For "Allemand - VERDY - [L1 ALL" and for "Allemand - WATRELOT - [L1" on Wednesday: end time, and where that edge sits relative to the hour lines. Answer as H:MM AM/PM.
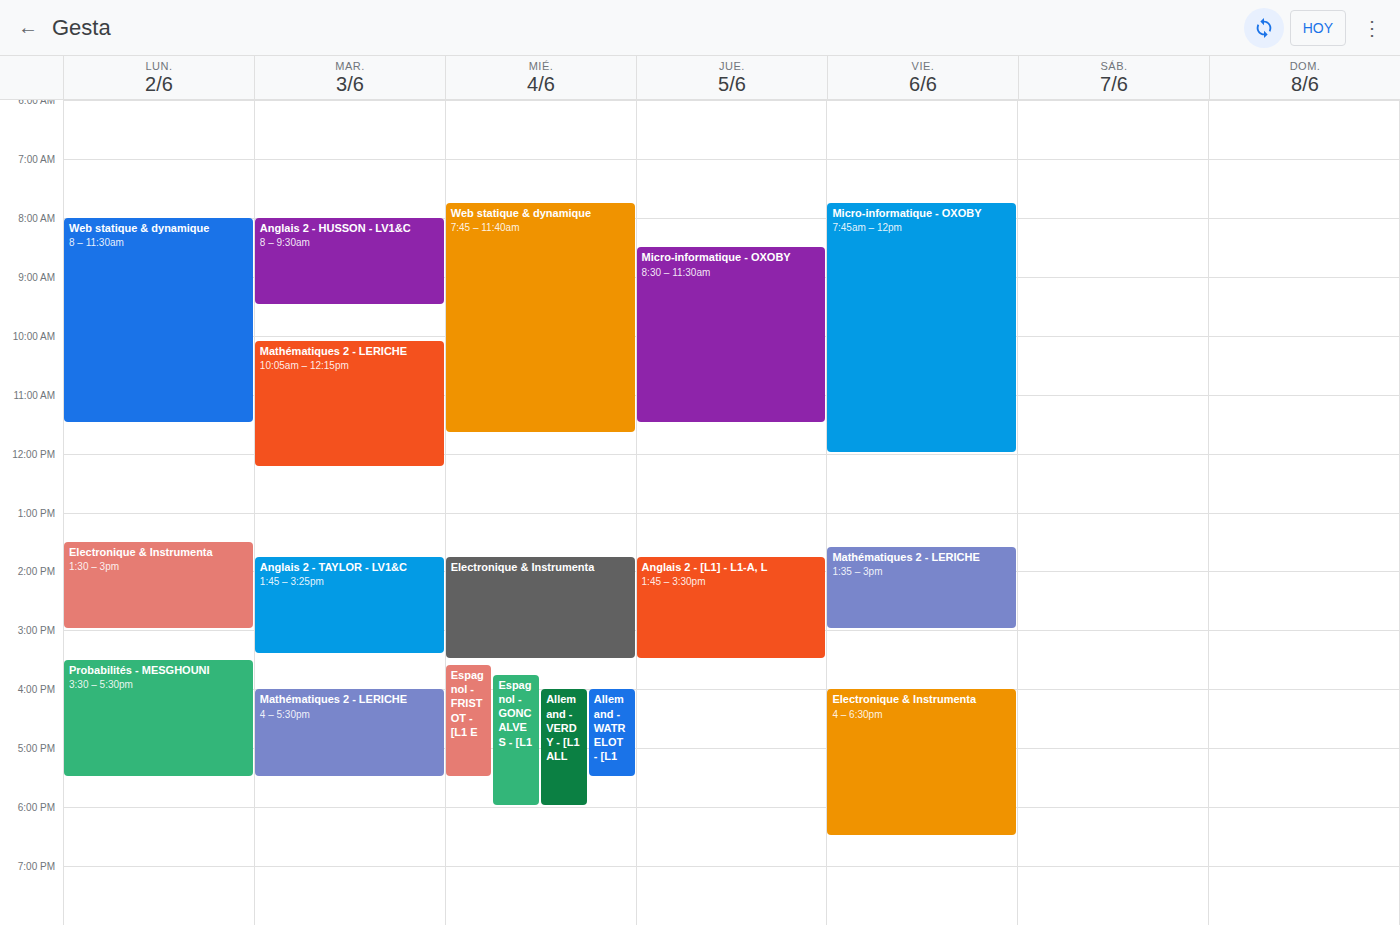
"Allemand - VERDY - [L1 ALL": 6:00 PM, exactly on the 6 PM line. "Allemand - WATRELOT - [L1": 5:30 PM, halfway between the 5 PM and 6 PM lines.